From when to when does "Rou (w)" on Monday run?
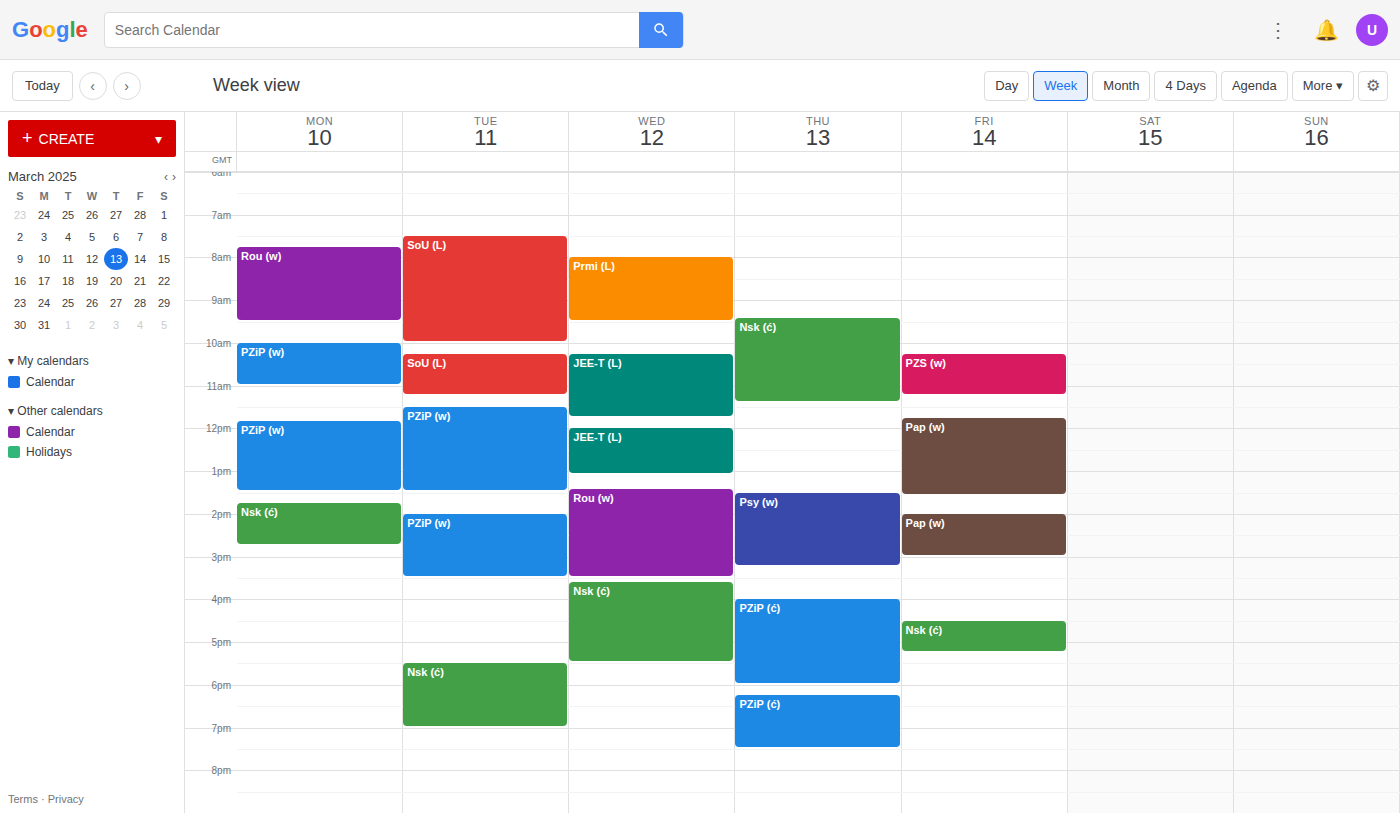
7:45 AM to 9:30 AM